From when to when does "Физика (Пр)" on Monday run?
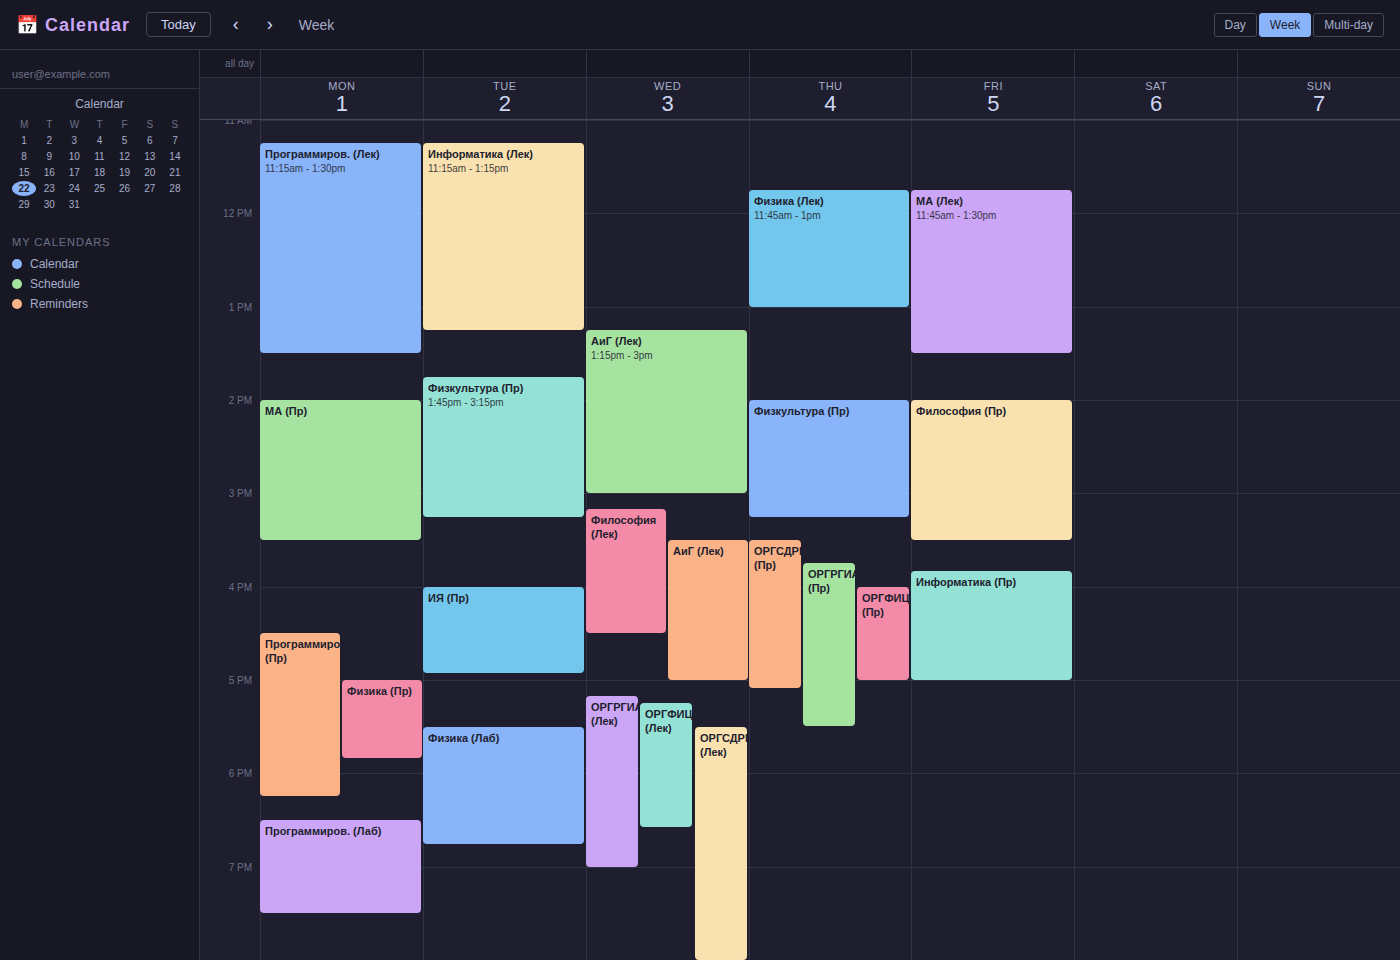
5:00 PM to 5:50 PM